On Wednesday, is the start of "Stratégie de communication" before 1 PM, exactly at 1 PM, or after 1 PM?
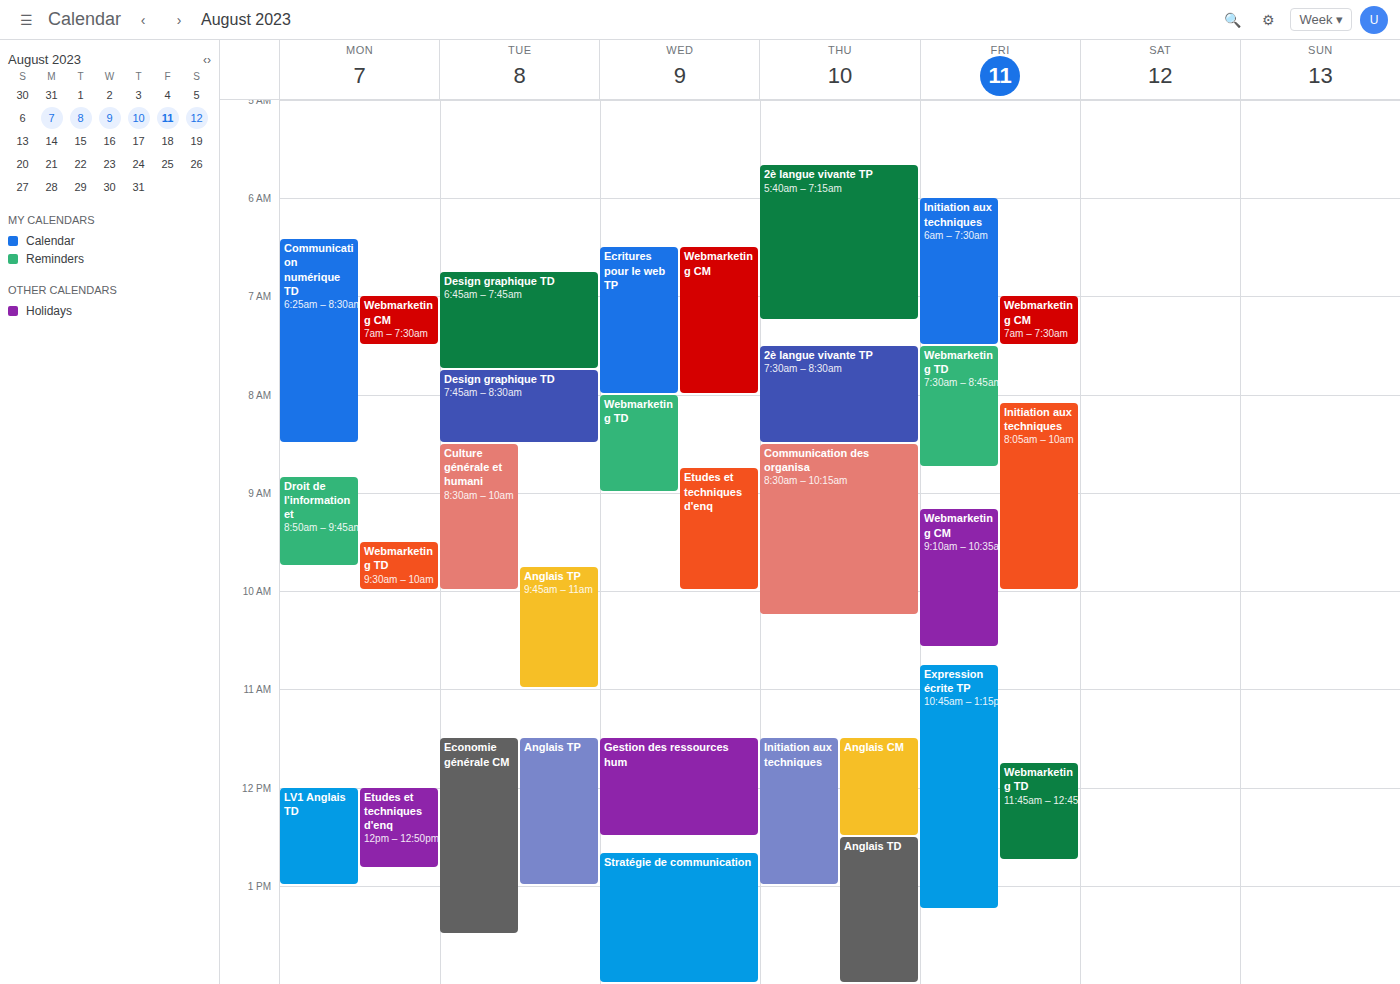
12:40 PM -- before 1 PM, 20 minutes above the 1 PM line.